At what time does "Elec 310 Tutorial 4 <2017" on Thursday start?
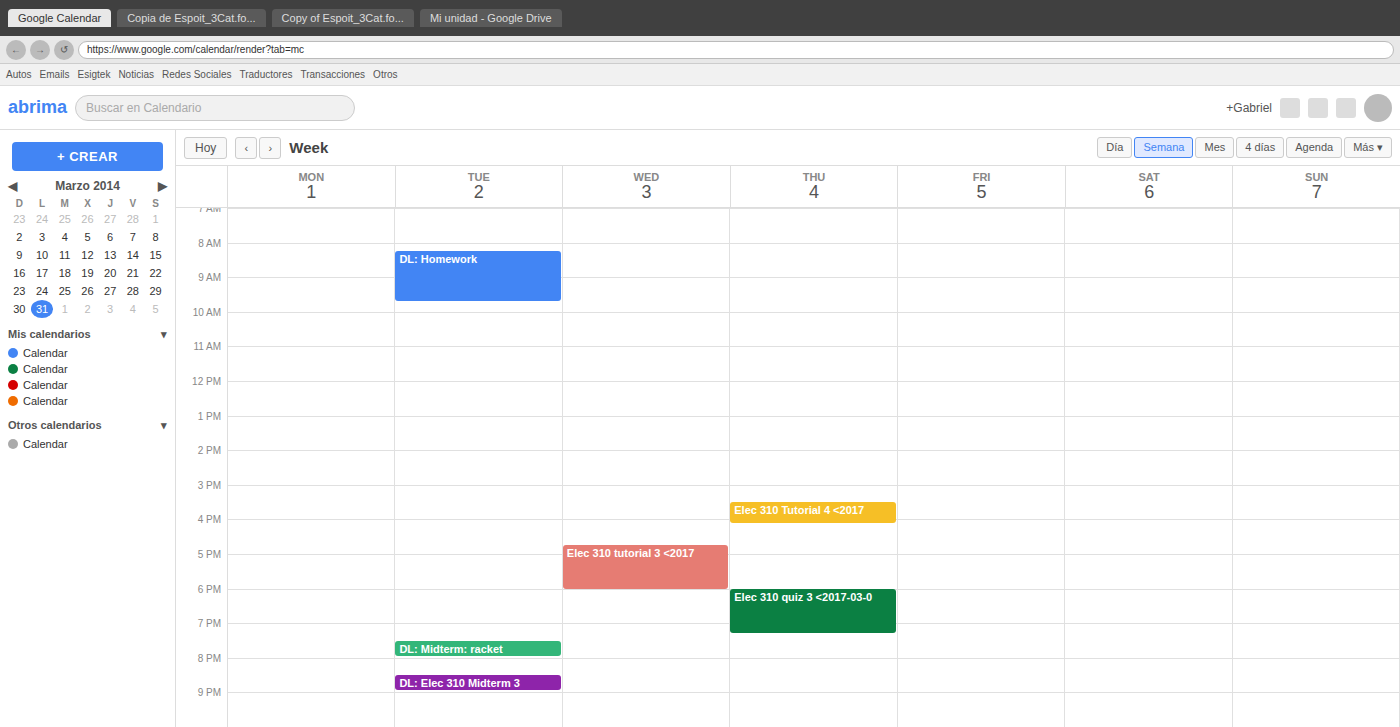
3:30 PM